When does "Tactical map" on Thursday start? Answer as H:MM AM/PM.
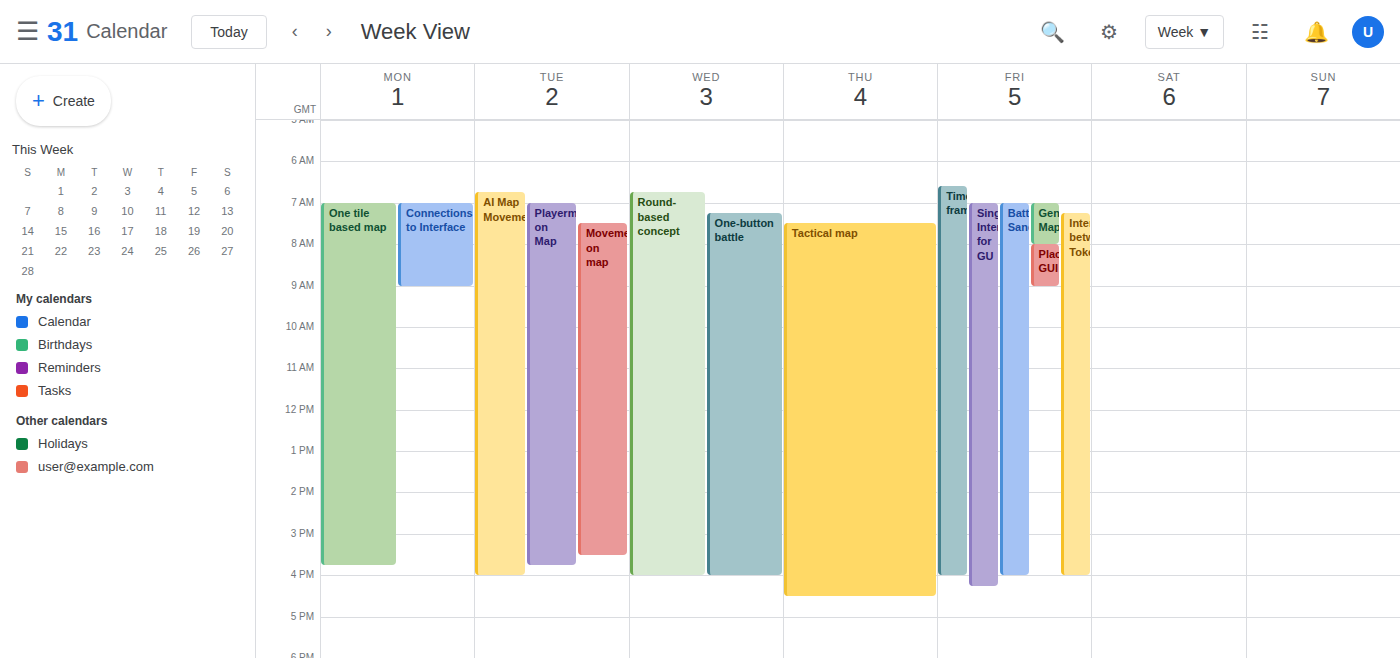
7:30 AM